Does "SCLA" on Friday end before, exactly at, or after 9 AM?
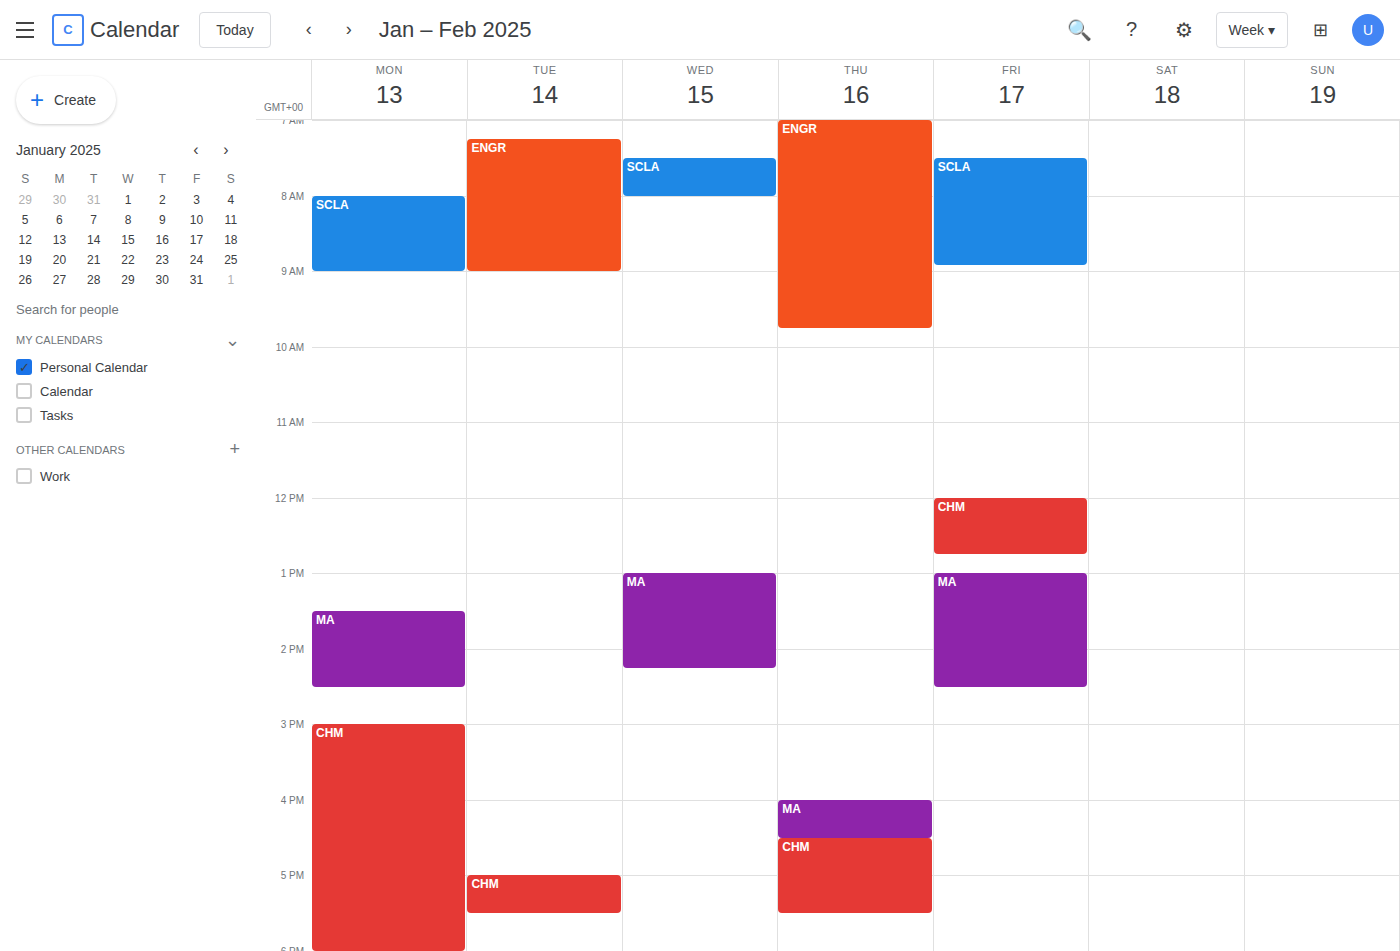
8:55 AM -- before 9 AM, 5 minutes above the 9 AM line.